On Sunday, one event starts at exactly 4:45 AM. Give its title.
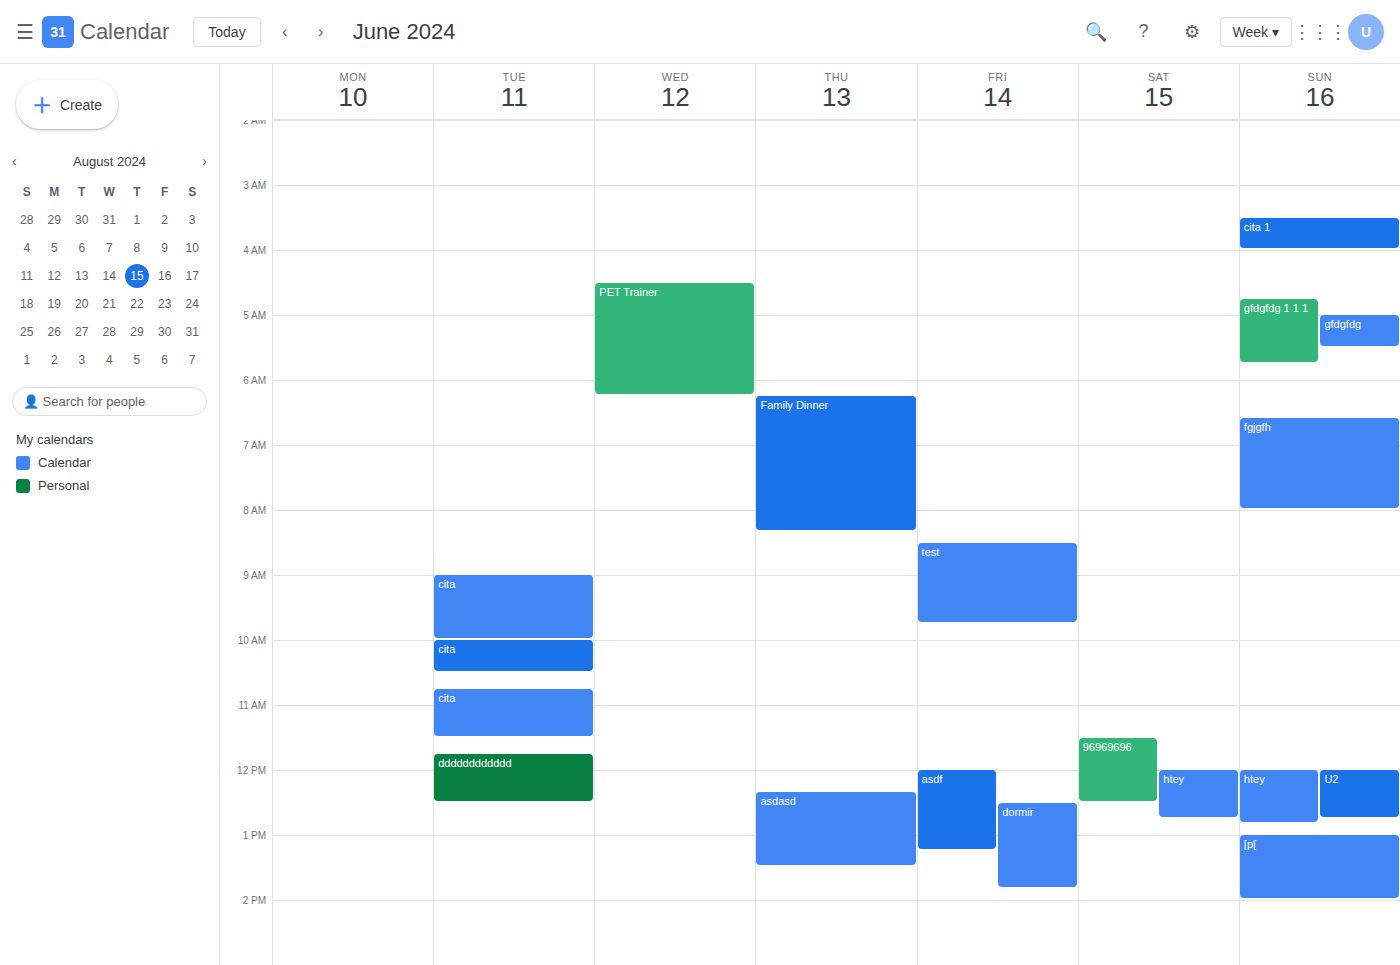
"gfdgfdg 1 1 1"